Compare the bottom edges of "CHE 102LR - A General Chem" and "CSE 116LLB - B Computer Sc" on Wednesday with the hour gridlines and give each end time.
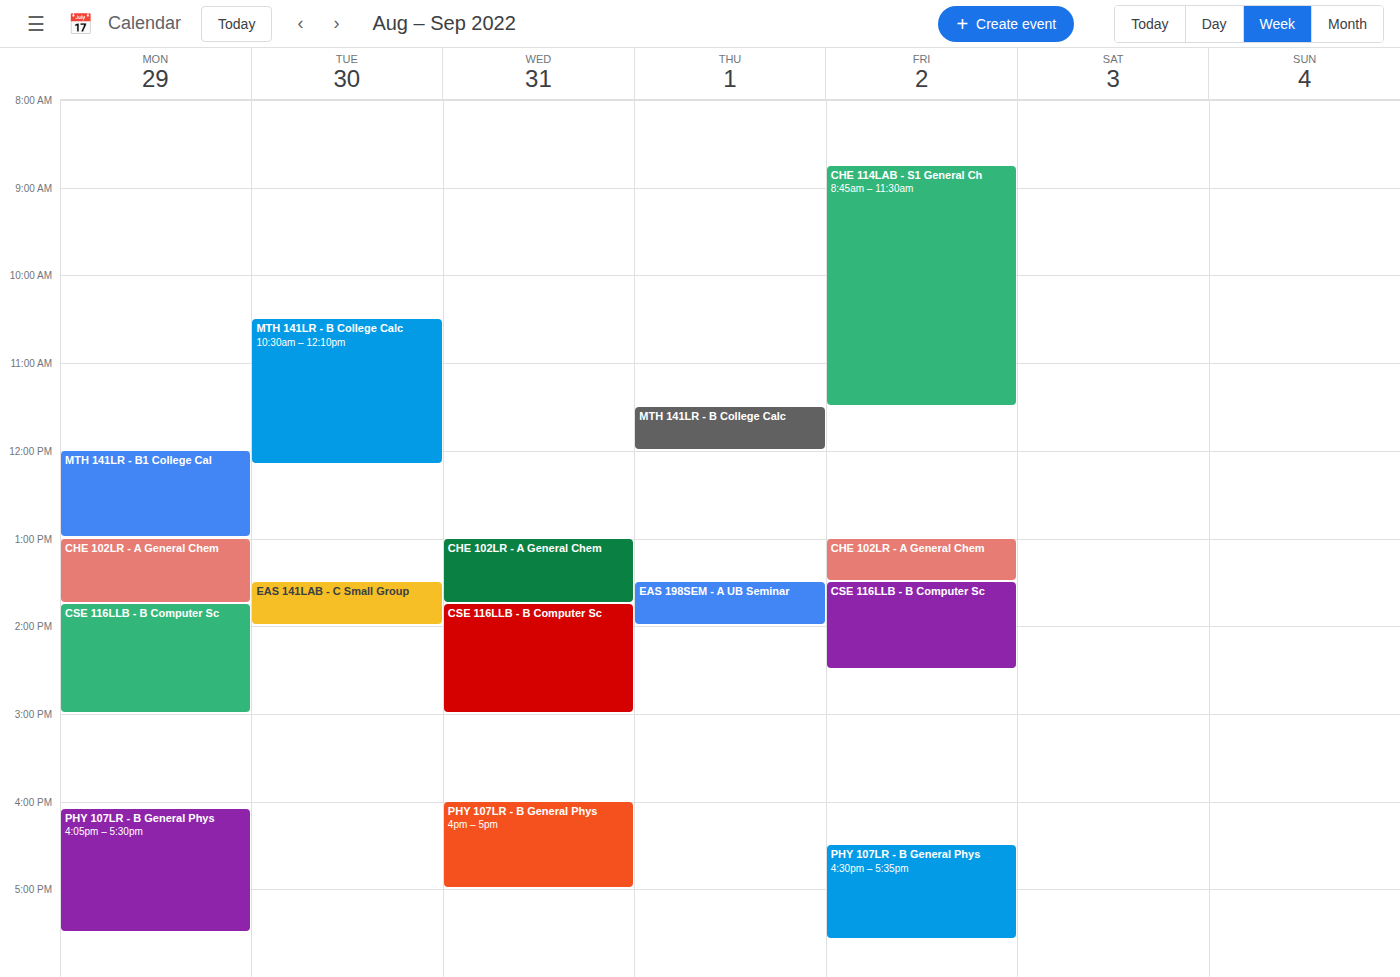
"CHE 102LR - A General Chem": 1:45 PM, neither: three quarters of the way from the 1 PM line to the 2 PM line. "CSE 116LLB - B Computer Sc": 3:00 PM, exactly on the 3 PM line.